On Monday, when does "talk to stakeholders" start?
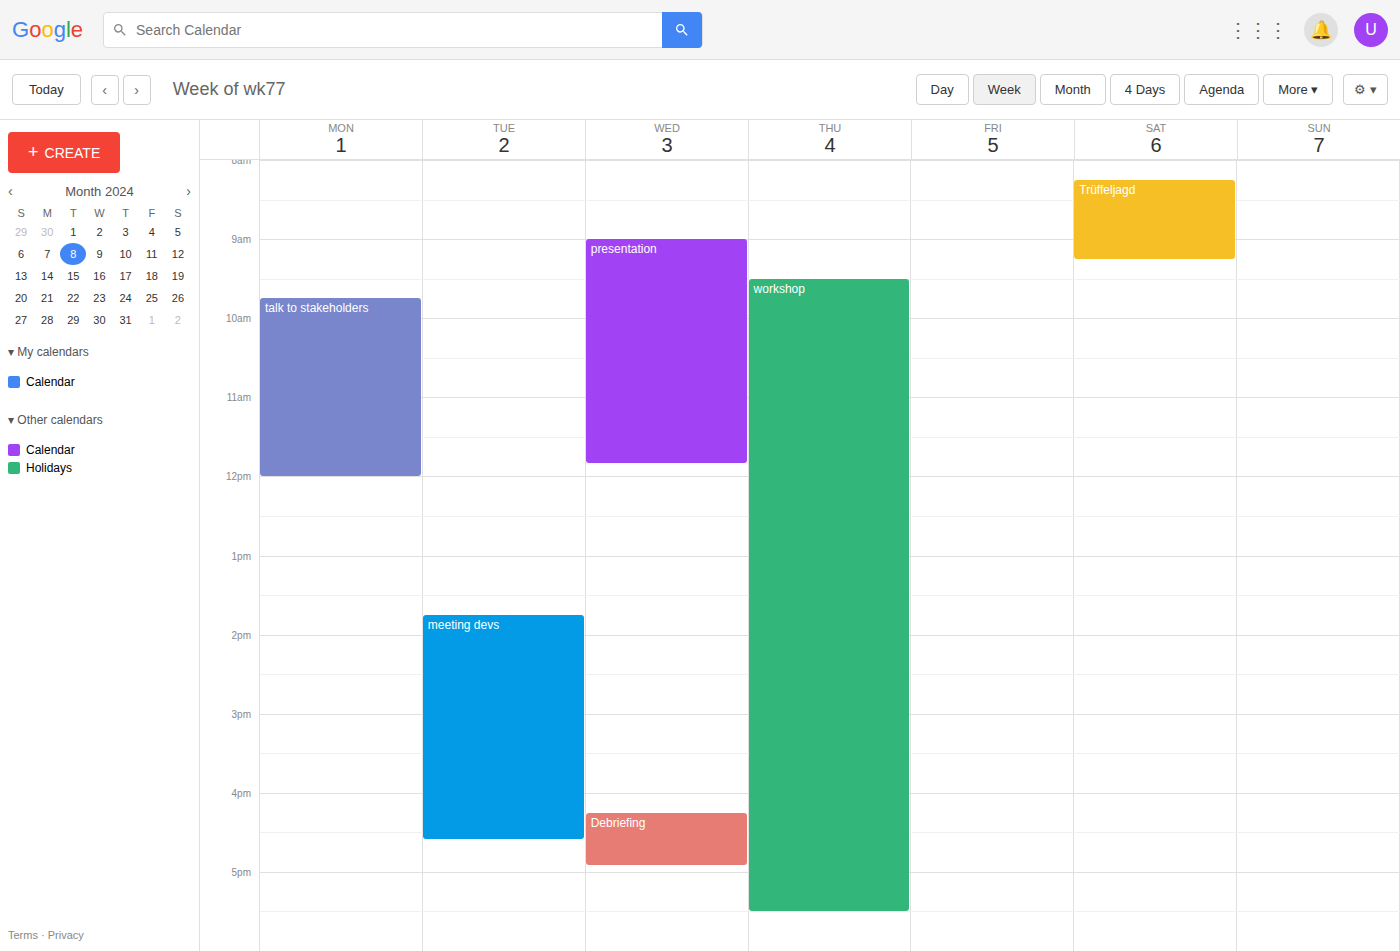
9:45 AM